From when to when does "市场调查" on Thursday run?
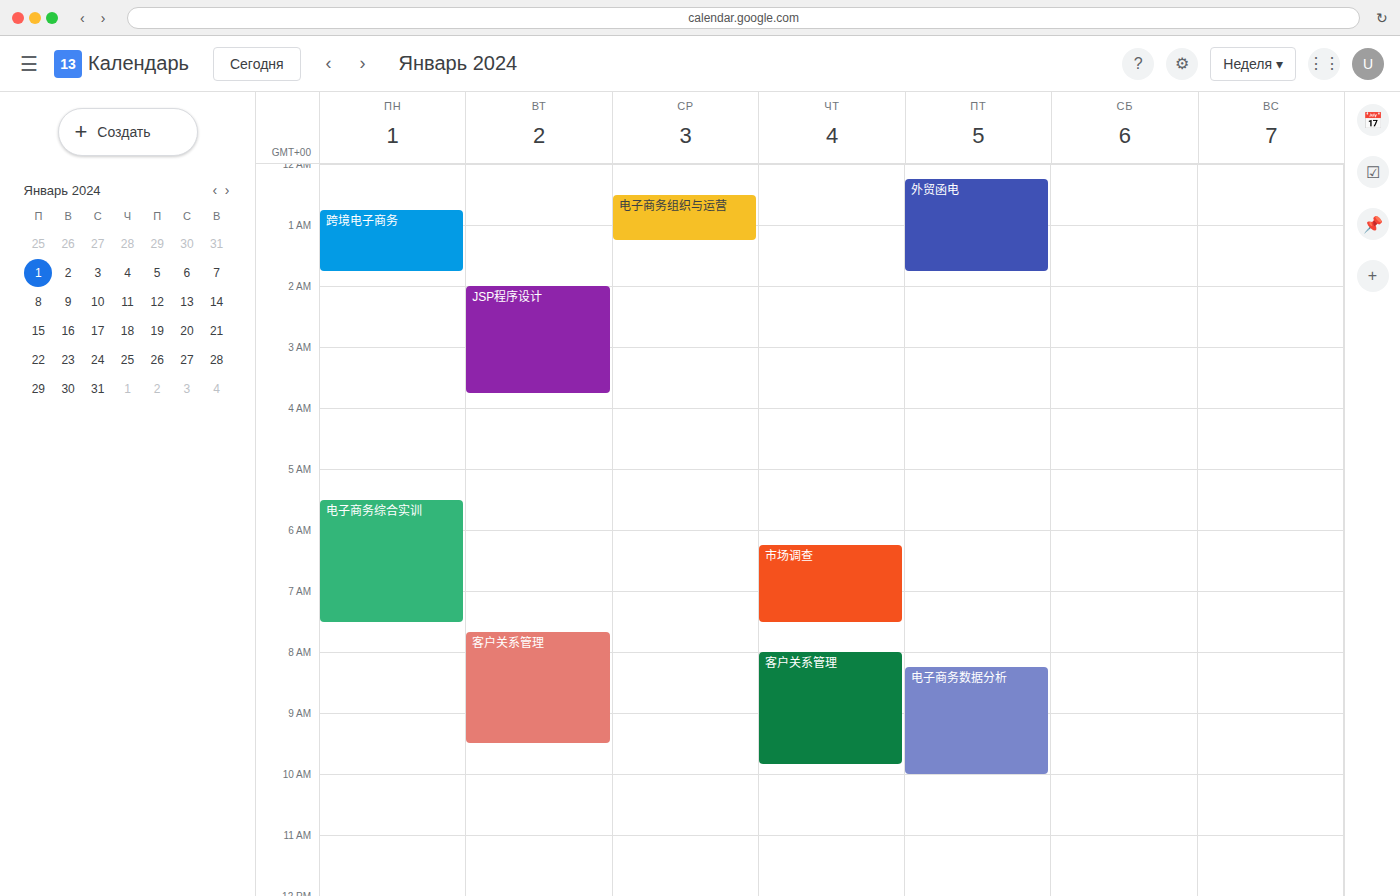
6:15 AM to 7:30 AM